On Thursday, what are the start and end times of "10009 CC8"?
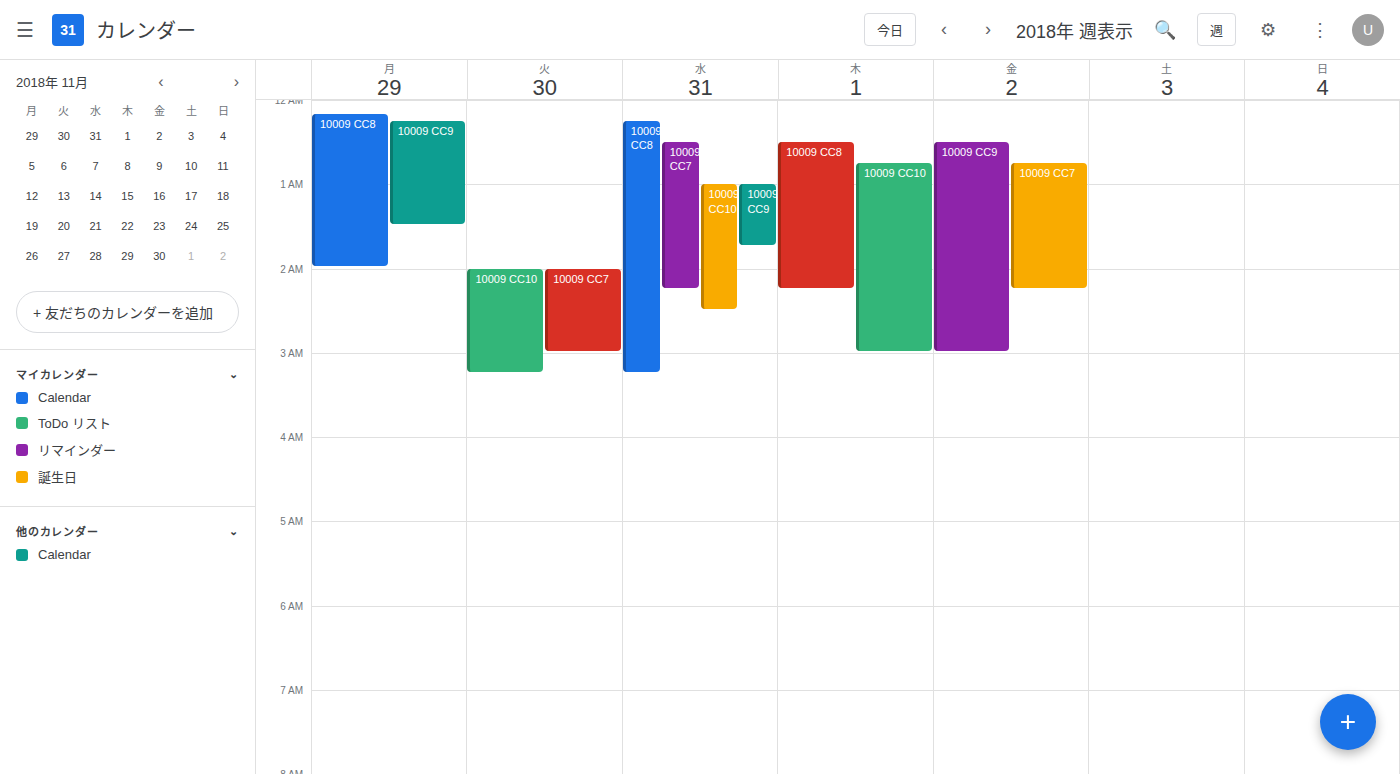
12:30 AM to 2:15 AM